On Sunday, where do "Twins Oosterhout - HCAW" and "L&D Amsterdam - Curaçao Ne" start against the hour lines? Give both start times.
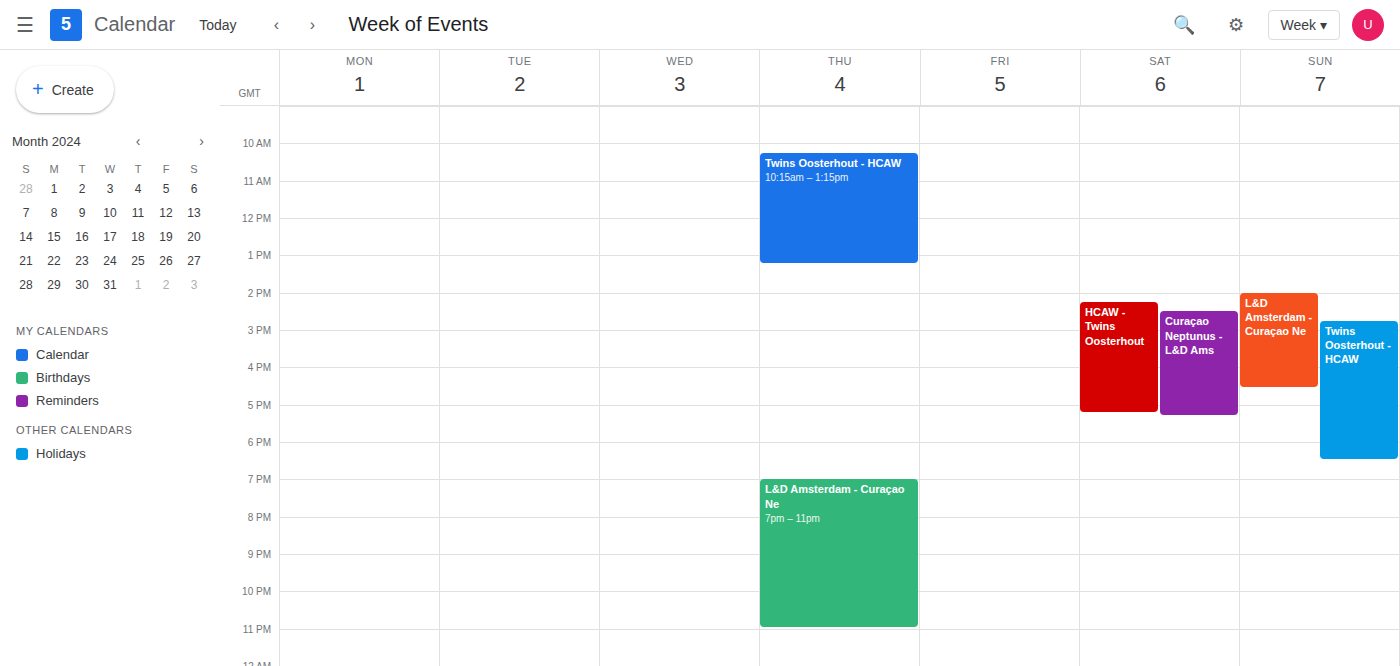
"Twins Oosterhout - HCAW": 2:45 PM, neither: three quarters of the way from the 2 PM line to the 3 PM line. "L&D Amsterdam - Curaçao Ne": 2:00 PM, exactly on the 2 PM line.